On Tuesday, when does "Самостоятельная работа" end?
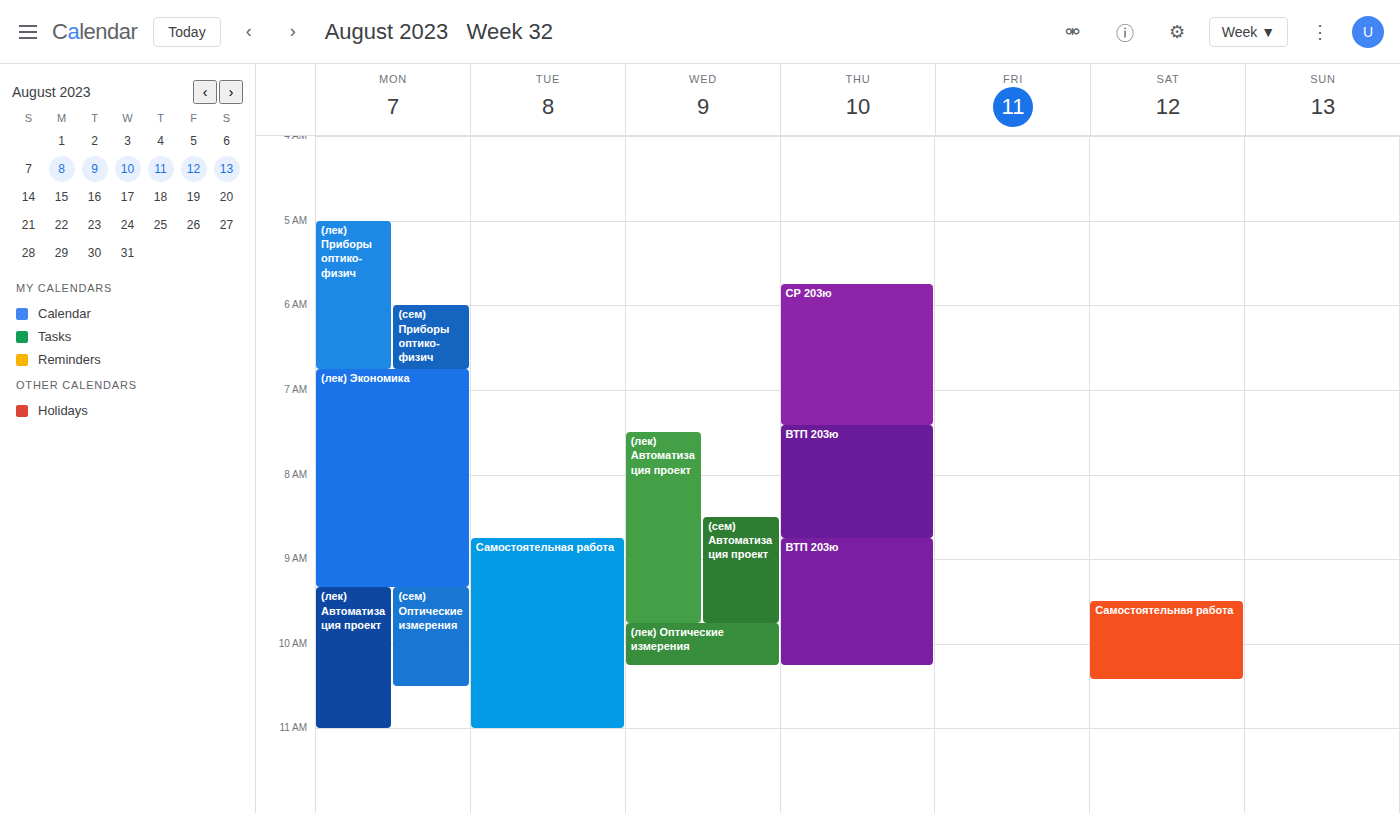
11:00 AM